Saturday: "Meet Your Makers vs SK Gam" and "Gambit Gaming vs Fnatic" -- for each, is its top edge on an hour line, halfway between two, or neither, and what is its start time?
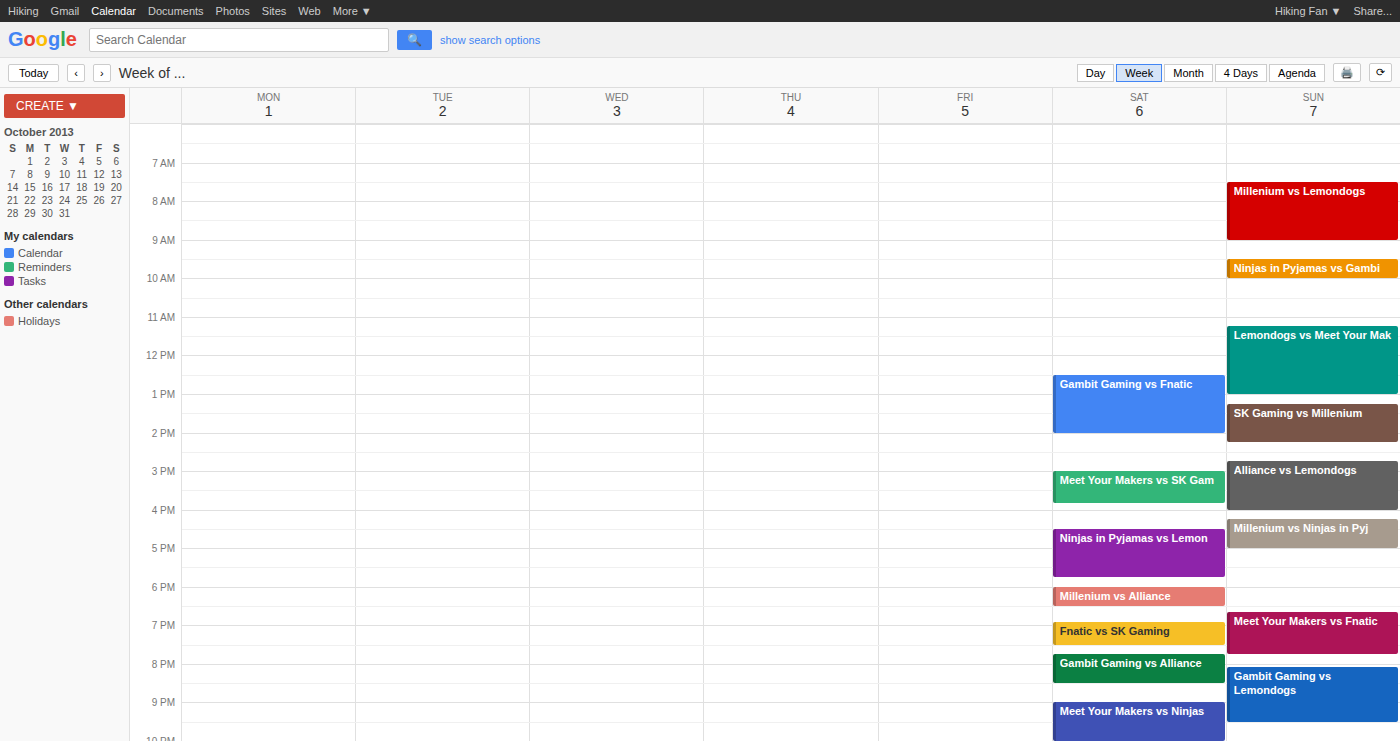
"Meet Your Makers vs SK Gam": 3:00 PM, exactly on the 3 PM line. "Gambit Gaming vs Fnatic": 12:30 PM, halfway between the 12 PM and 1 PM lines.